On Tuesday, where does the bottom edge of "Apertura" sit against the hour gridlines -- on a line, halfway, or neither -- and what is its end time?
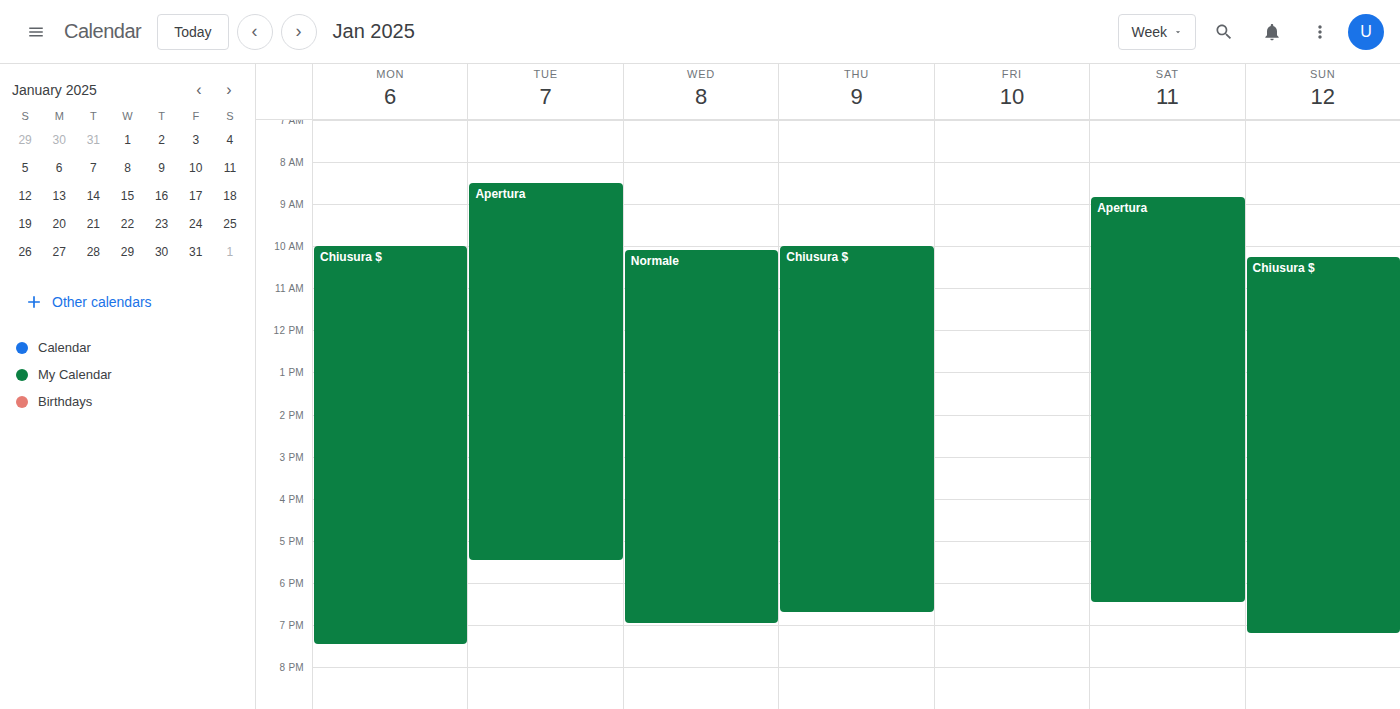
5:30 PM -- halfway between the 5 PM and 6 PM lines.